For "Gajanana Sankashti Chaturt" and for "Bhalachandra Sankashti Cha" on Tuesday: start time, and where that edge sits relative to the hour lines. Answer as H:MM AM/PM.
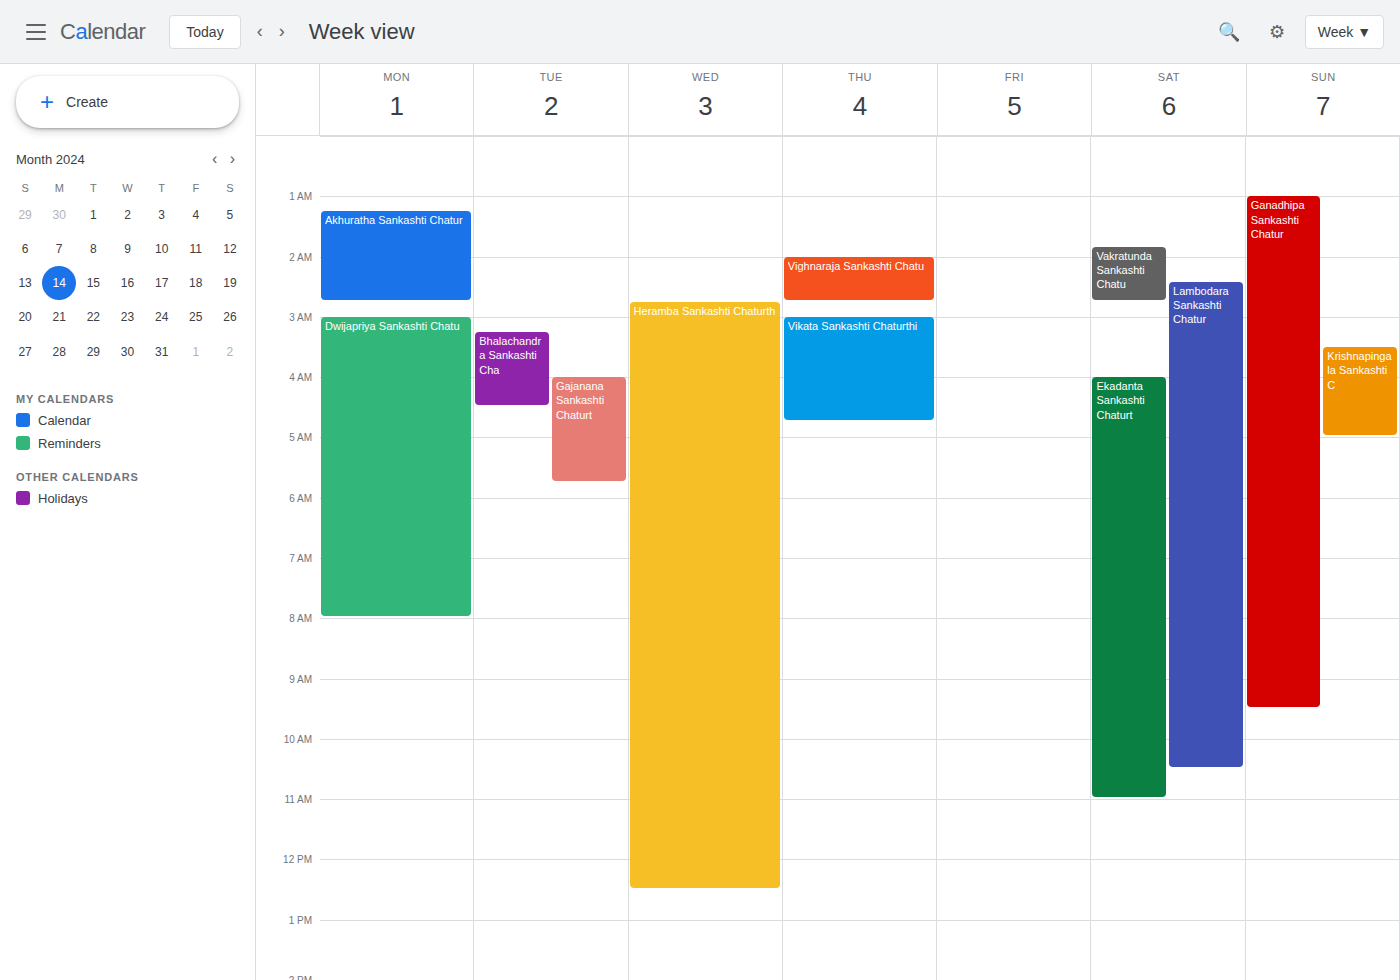
"Gajanana Sankashti Chaturt": 4:00 AM, exactly on the 4 AM line. "Bhalachandra Sankashti Cha": 3:15 AM, neither: a quarter of the way from the 3 AM line to the 4 AM line.